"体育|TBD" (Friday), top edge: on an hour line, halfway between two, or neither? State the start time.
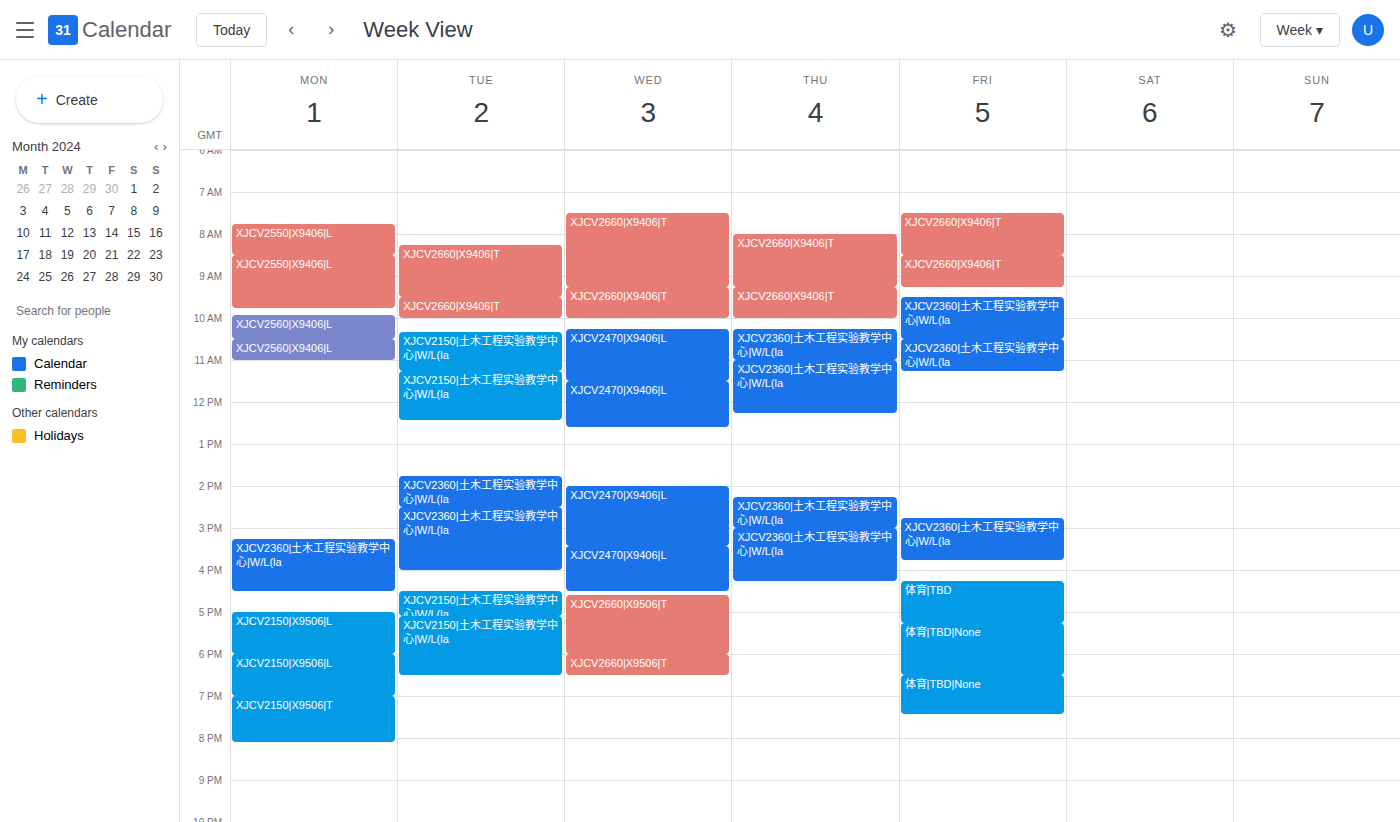
4:15 PM -- neither: a quarter of the way from the 4 PM line to the 5 PM line.